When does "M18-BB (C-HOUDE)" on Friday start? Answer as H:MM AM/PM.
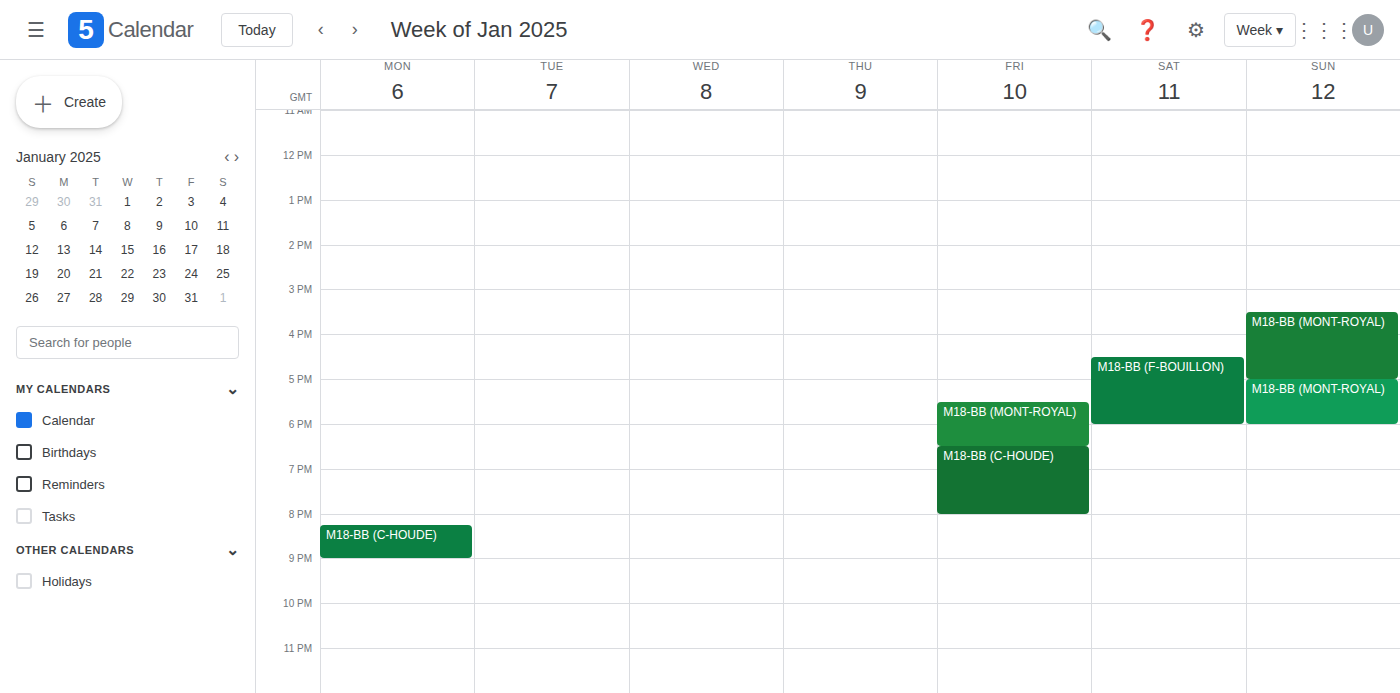
6:30 PM